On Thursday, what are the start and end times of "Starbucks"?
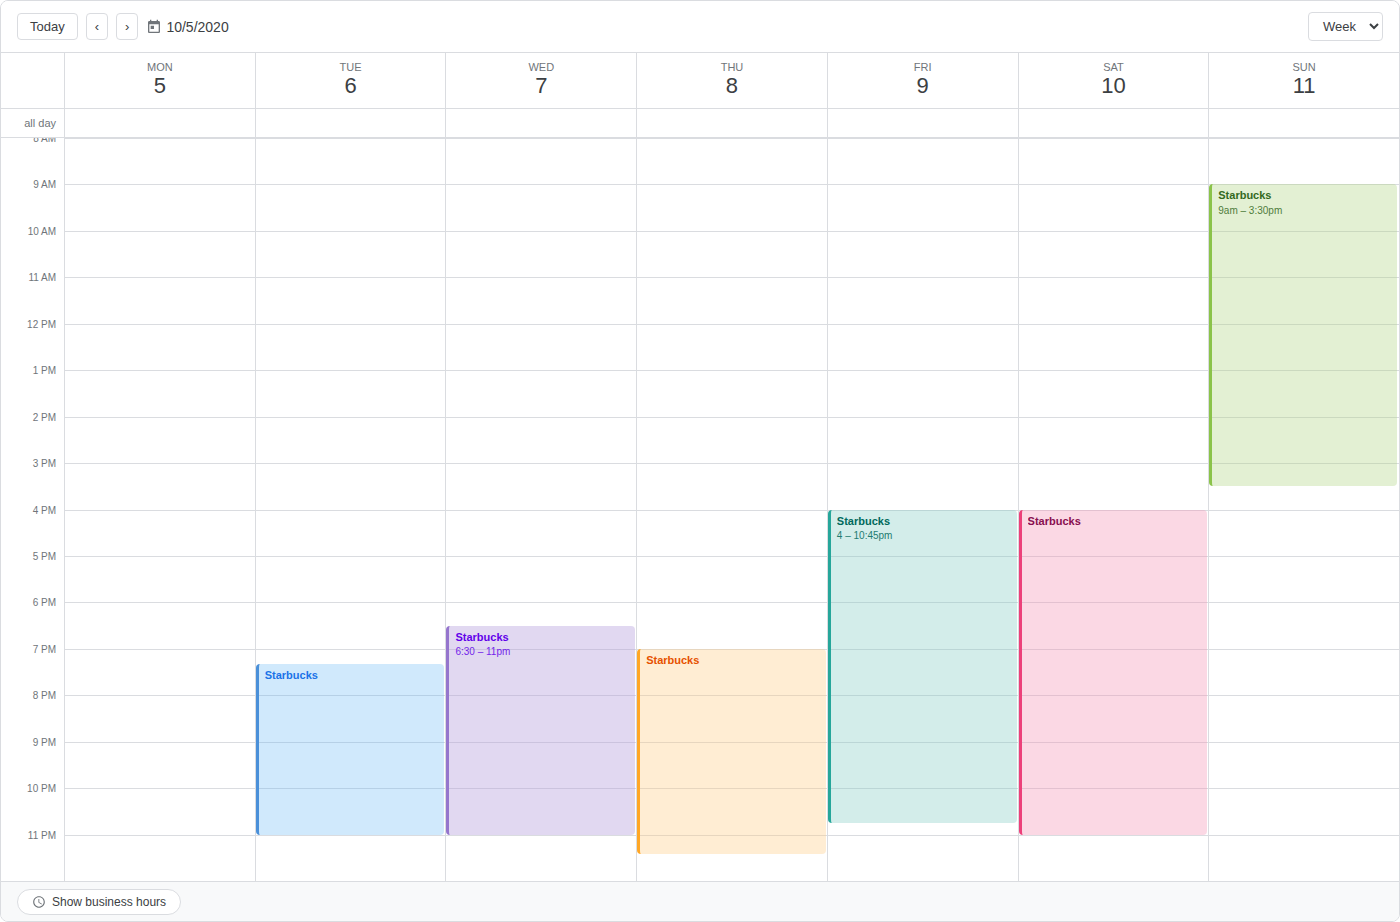
7:00 PM to 11:25 PM